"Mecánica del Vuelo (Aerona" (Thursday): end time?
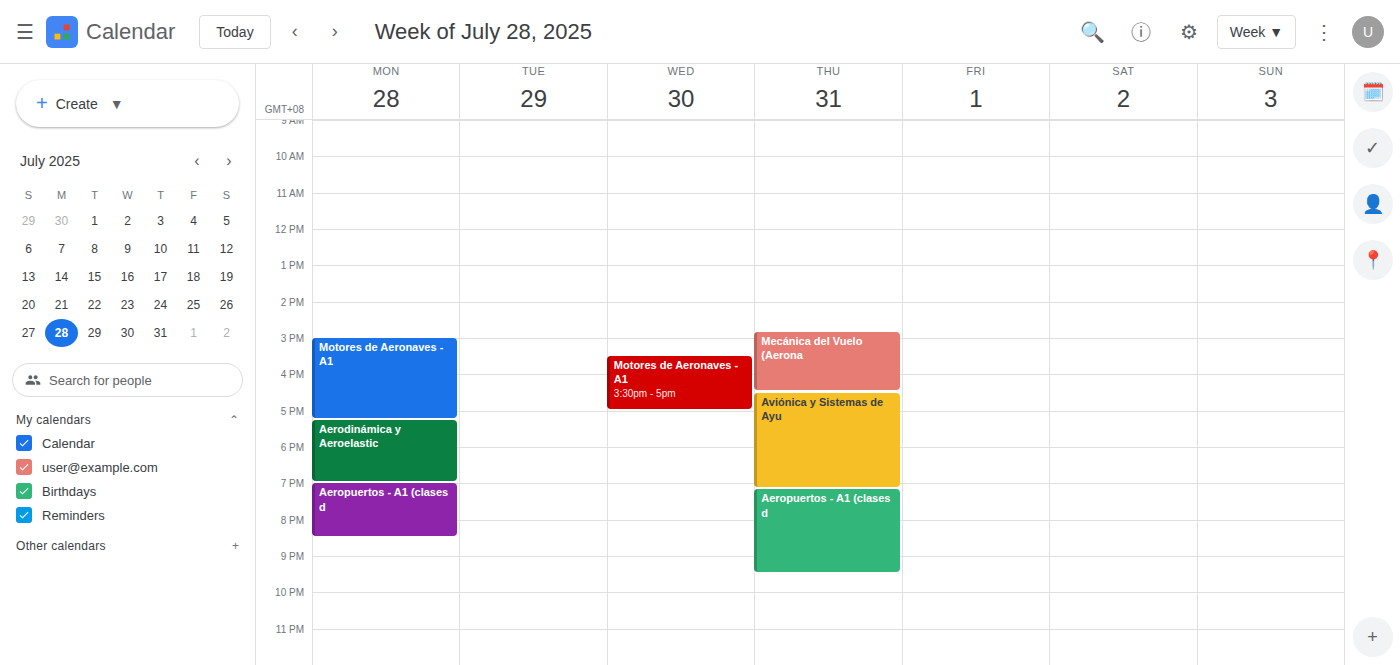
4:30 PM